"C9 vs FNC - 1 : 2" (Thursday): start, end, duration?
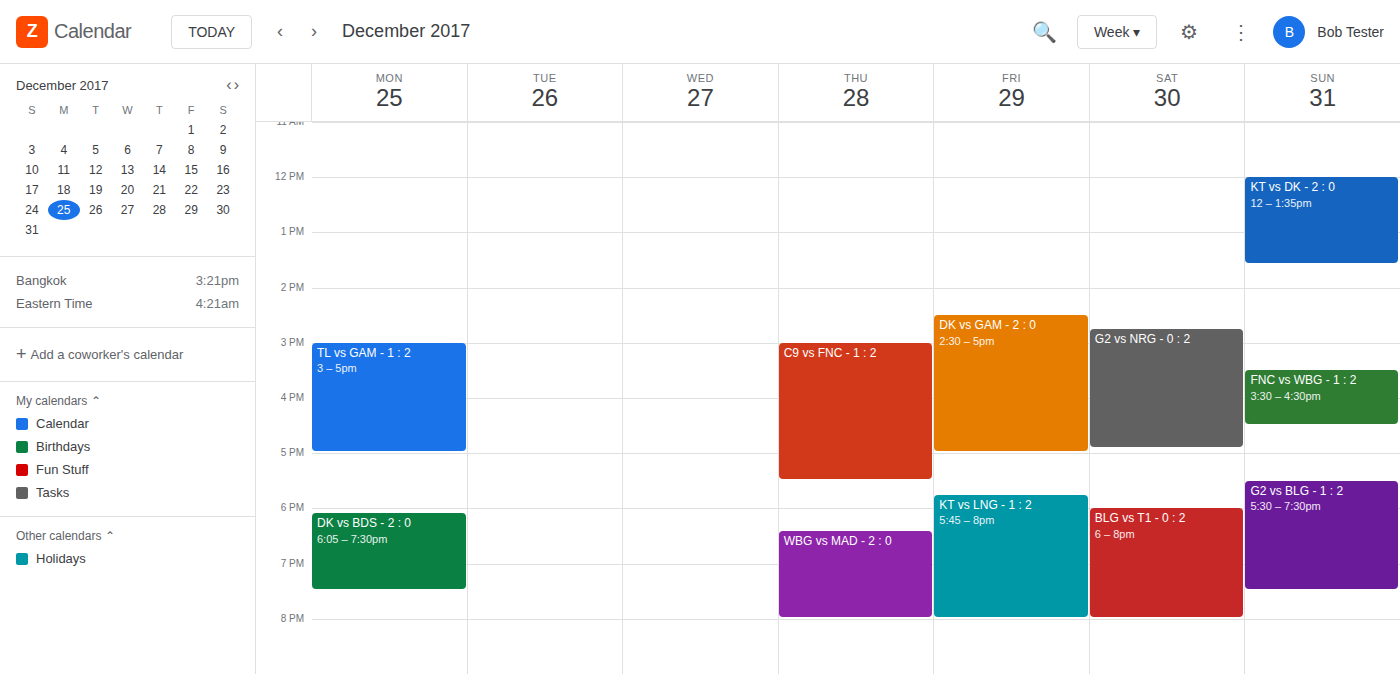
3:00 PM to 5:30 PM, 2 hours 30 minutes